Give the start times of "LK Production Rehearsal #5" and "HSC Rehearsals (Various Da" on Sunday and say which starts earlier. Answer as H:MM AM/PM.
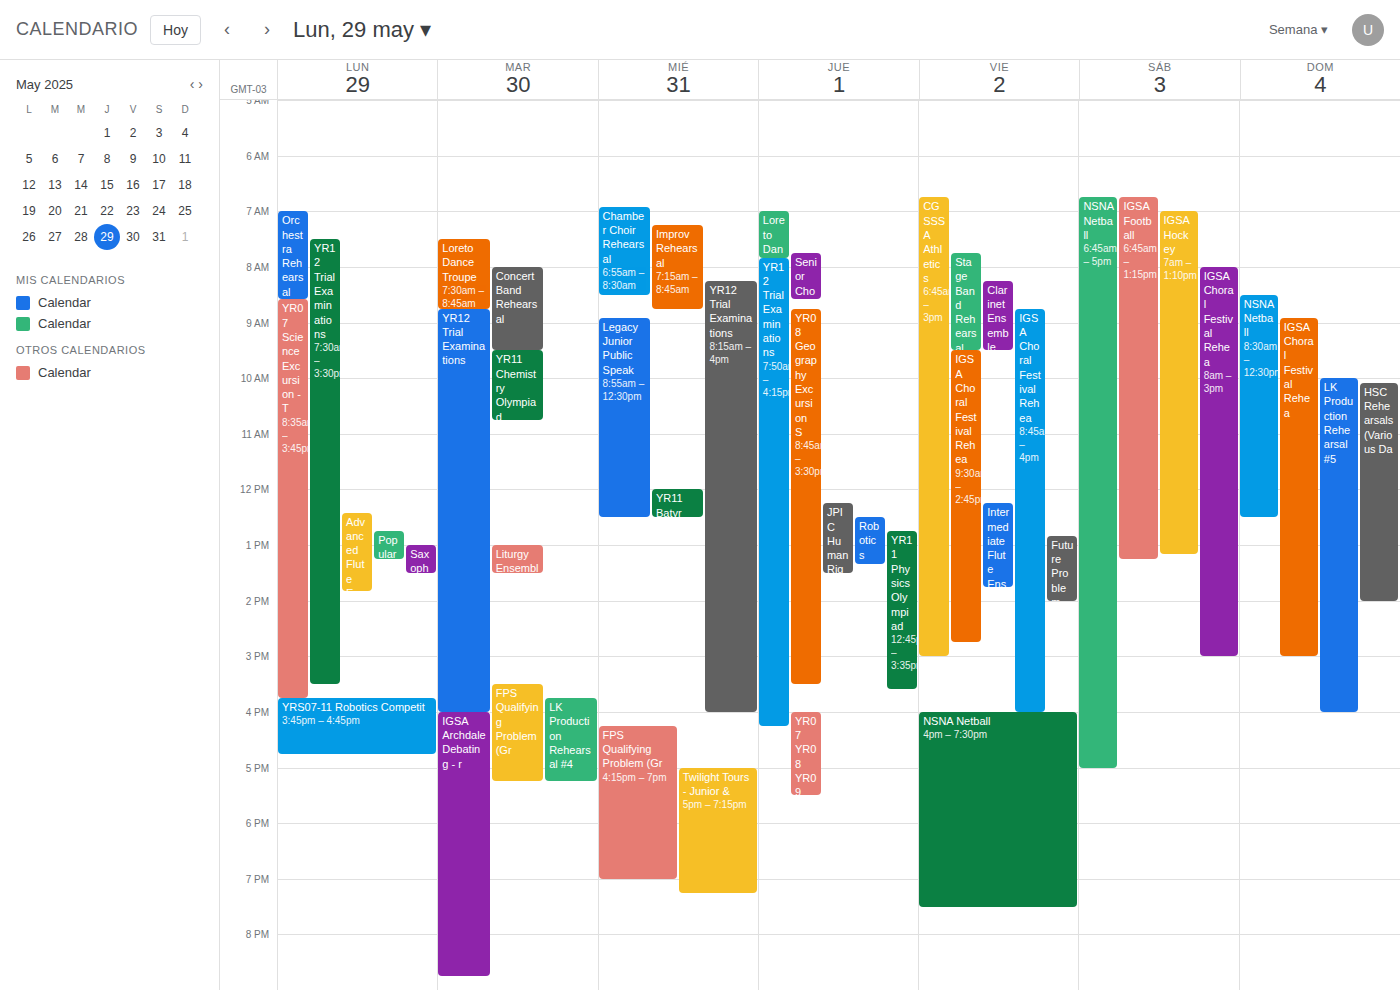
"LK Production Rehearsal #5" 10:00 AM; "HSC Rehearsals (Various Da" 10:05 AM.